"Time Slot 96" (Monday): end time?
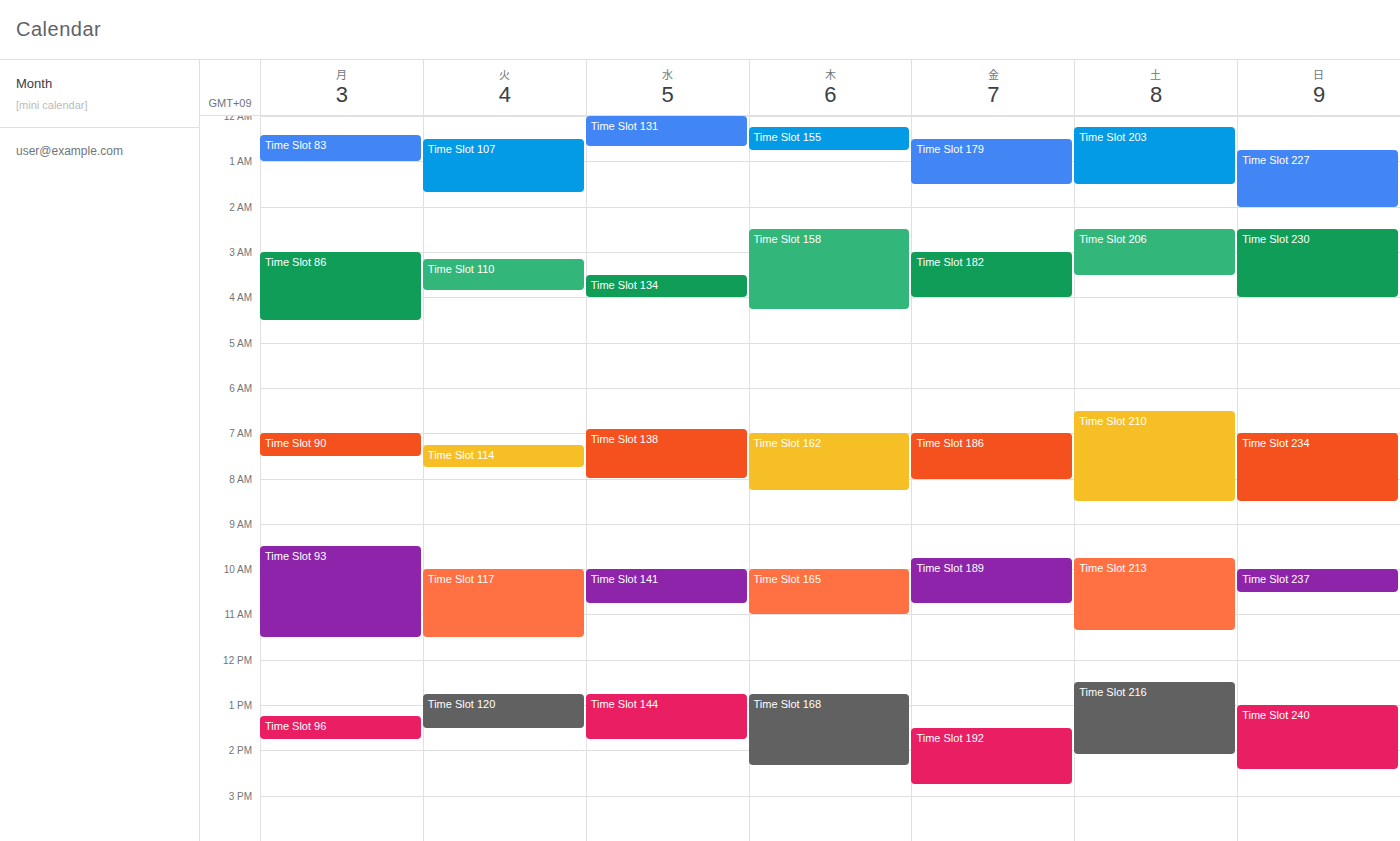
1:45 PM